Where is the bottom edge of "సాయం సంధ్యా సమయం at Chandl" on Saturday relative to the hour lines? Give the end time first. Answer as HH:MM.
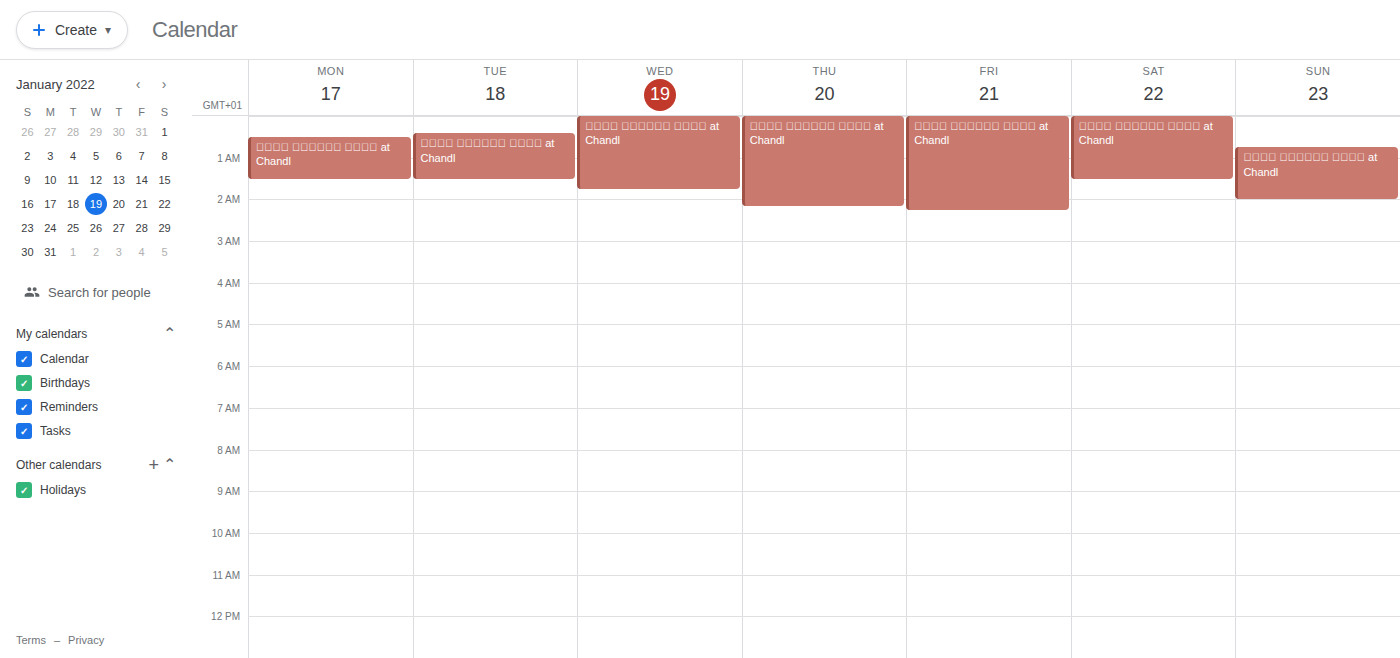
01:30 -- halfway between the 01:00 and 02:00 lines.